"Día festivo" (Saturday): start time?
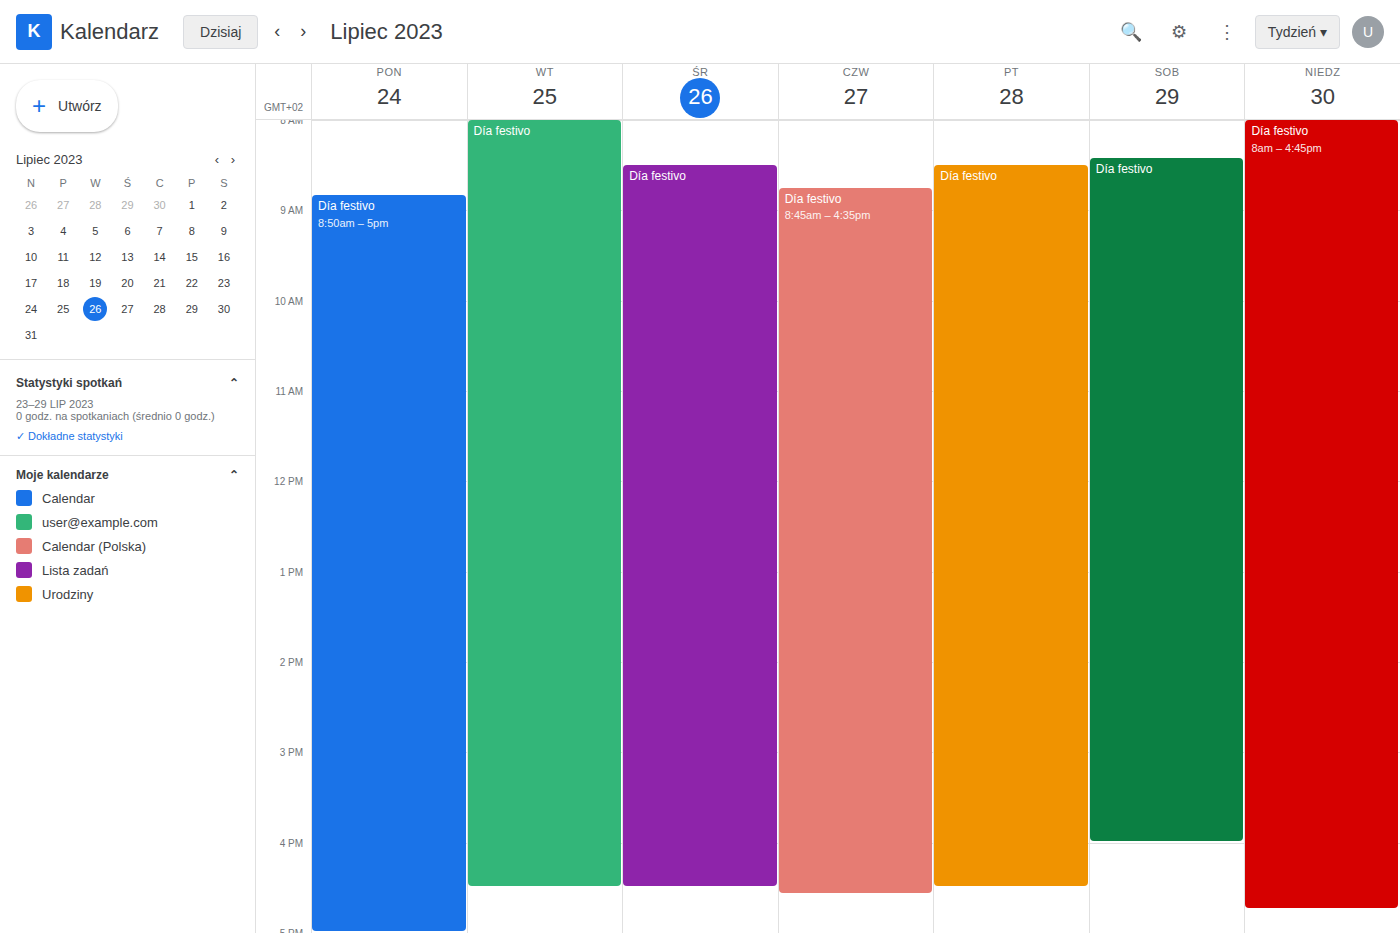
8:25 AM